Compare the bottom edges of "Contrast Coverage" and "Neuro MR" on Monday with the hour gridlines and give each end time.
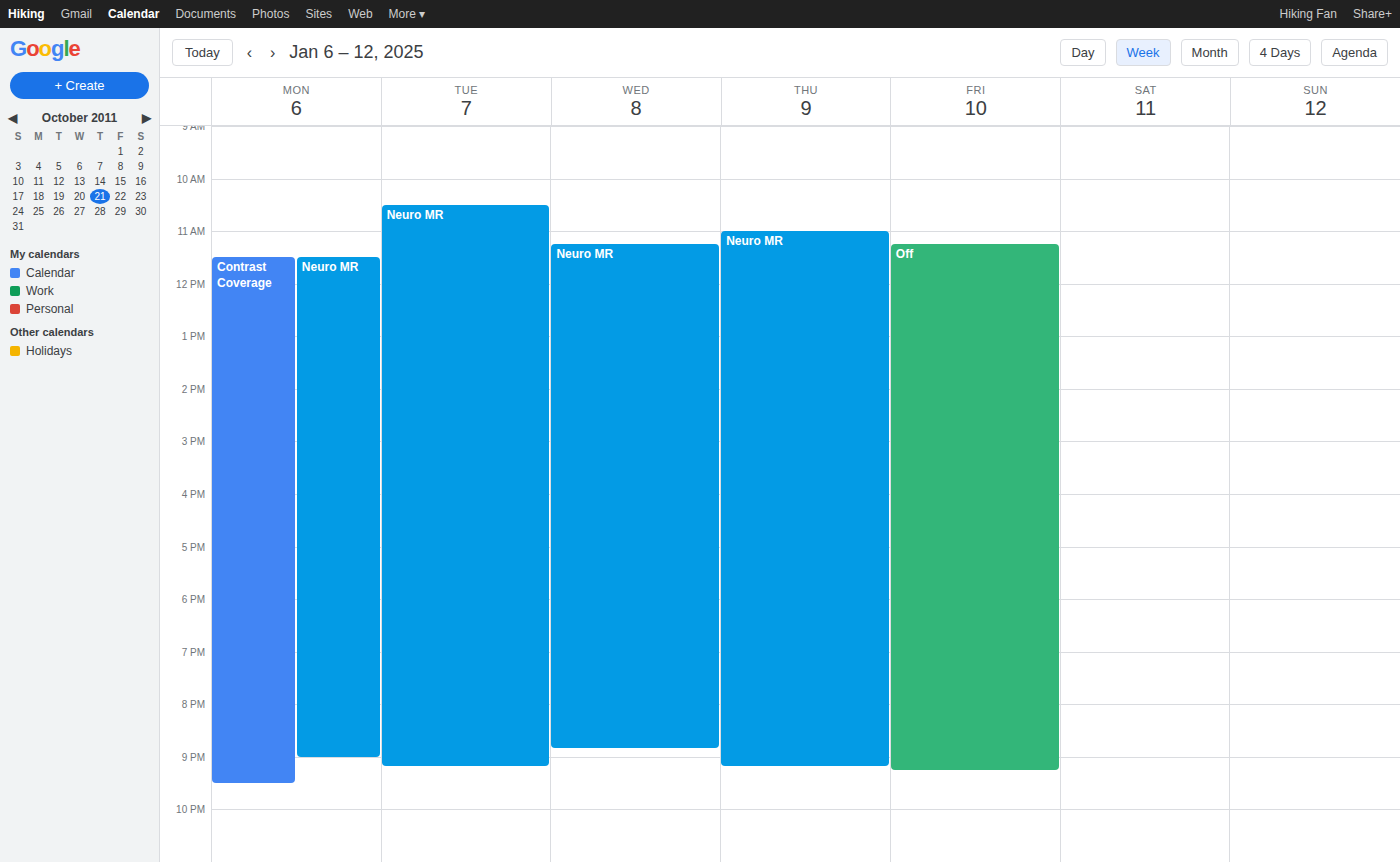
"Contrast Coverage": 9:30 PM, halfway between the 9 PM and 10 PM lines. "Neuro MR": 9:00 PM, exactly on the 9 PM line.